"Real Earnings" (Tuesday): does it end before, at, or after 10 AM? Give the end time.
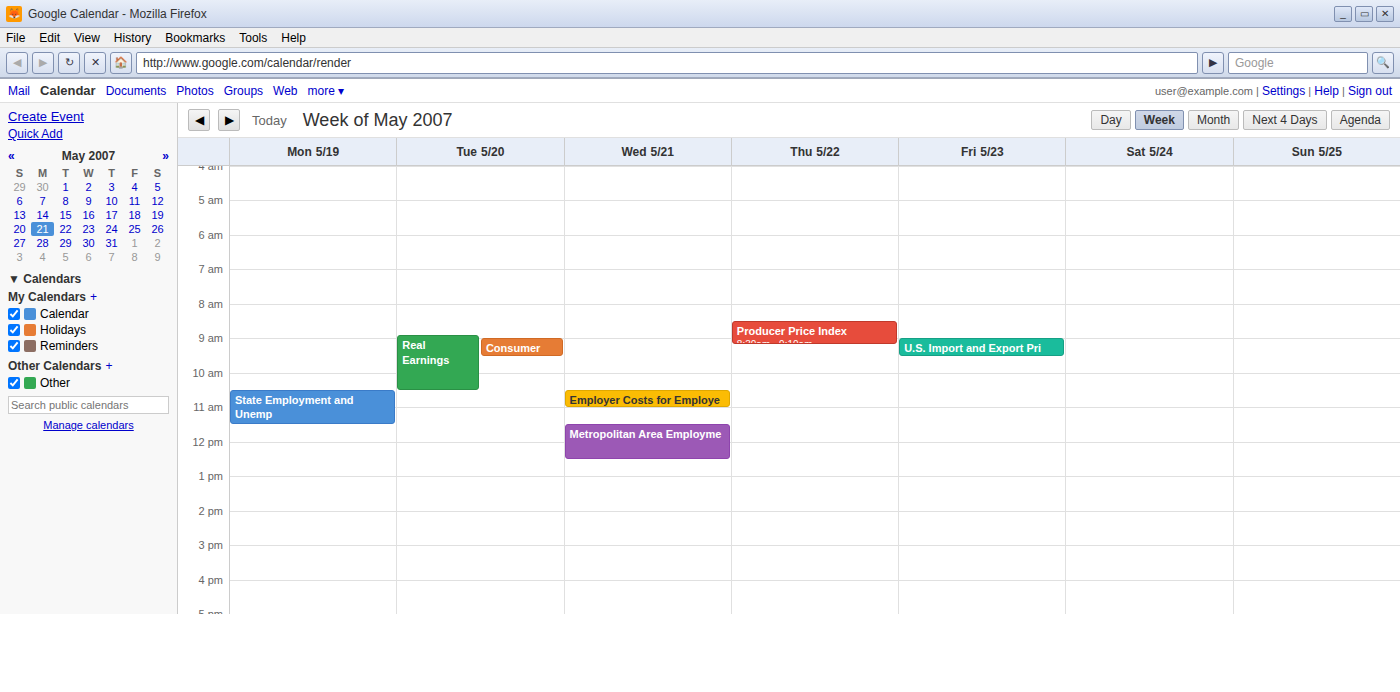
10:30 AM -- after 10 AM, 30 minutes below the 10 AM line.